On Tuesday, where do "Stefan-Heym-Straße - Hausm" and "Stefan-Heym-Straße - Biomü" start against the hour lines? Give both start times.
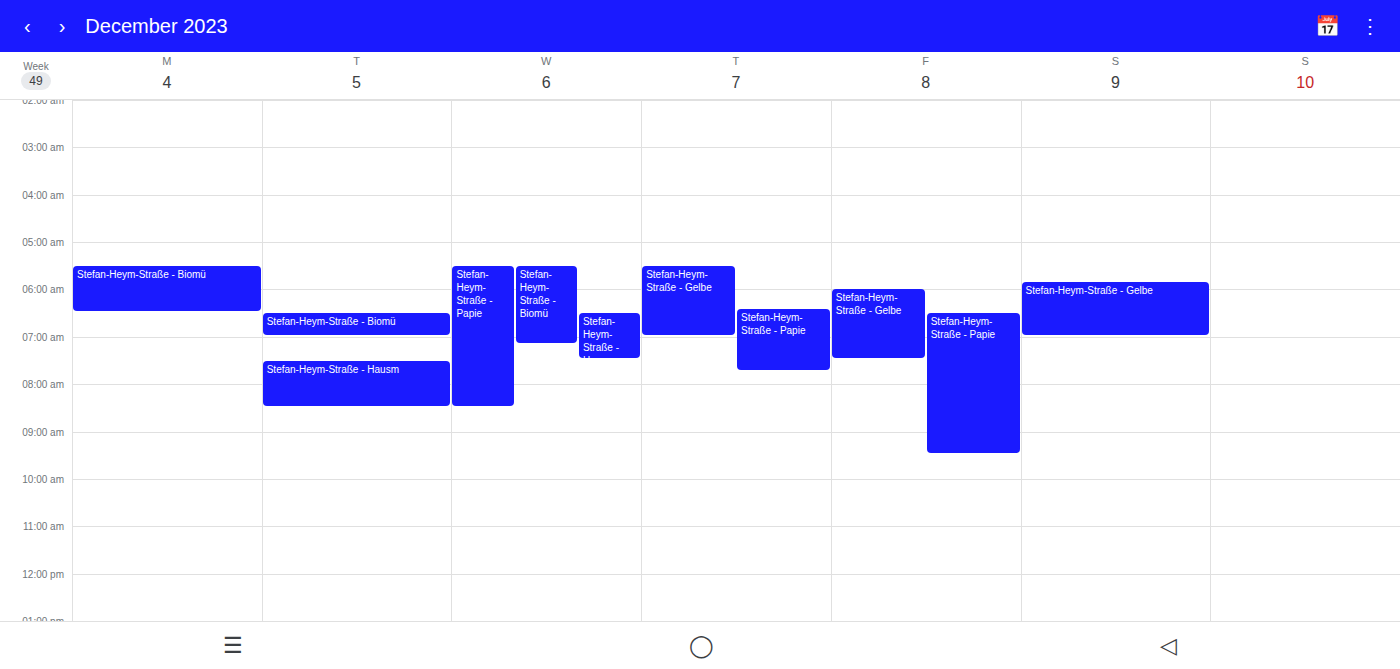
"Stefan-Heym-Straße - Hausm": 7:30 AM, halfway between the 7 AM and 8 AM lines. "Stefan-Heym-Straße - Biomü": 6:30 AM, halfway between the 6 AM and 7 AM lines.